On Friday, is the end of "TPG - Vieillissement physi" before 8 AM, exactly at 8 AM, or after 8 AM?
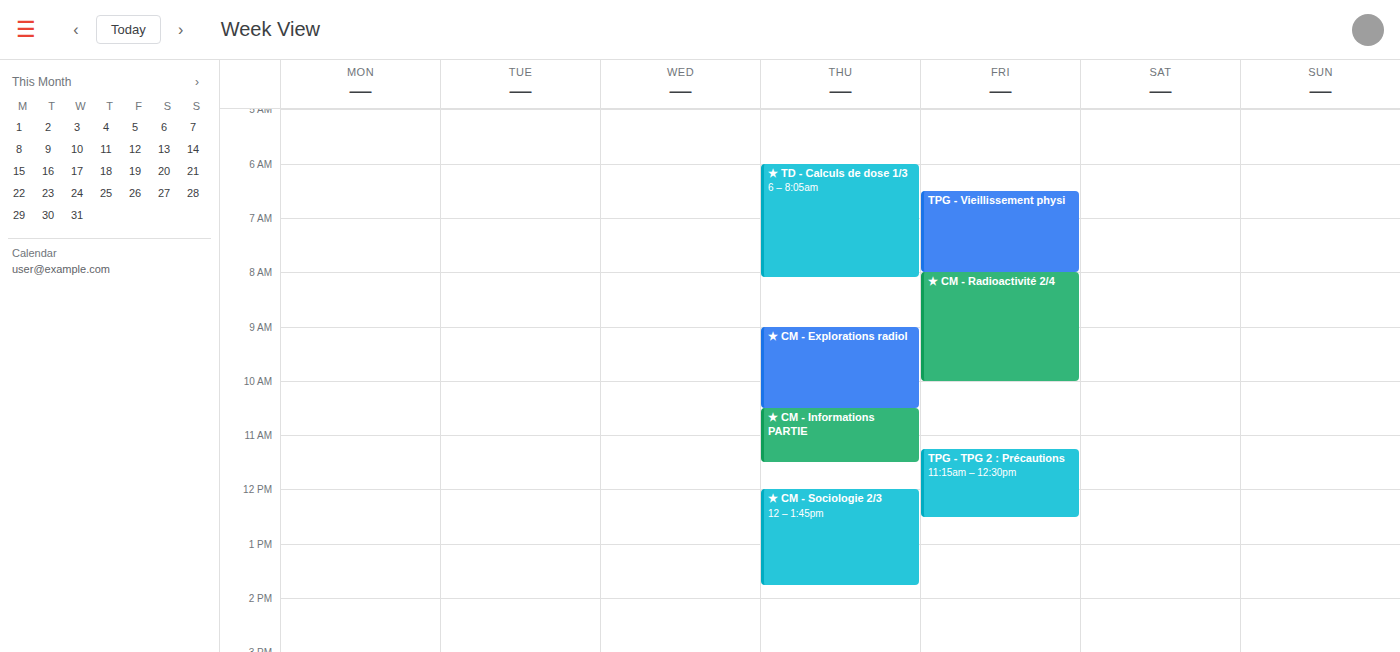
8:00 AM -- exactly at 8 AM, on the 8 AM line.